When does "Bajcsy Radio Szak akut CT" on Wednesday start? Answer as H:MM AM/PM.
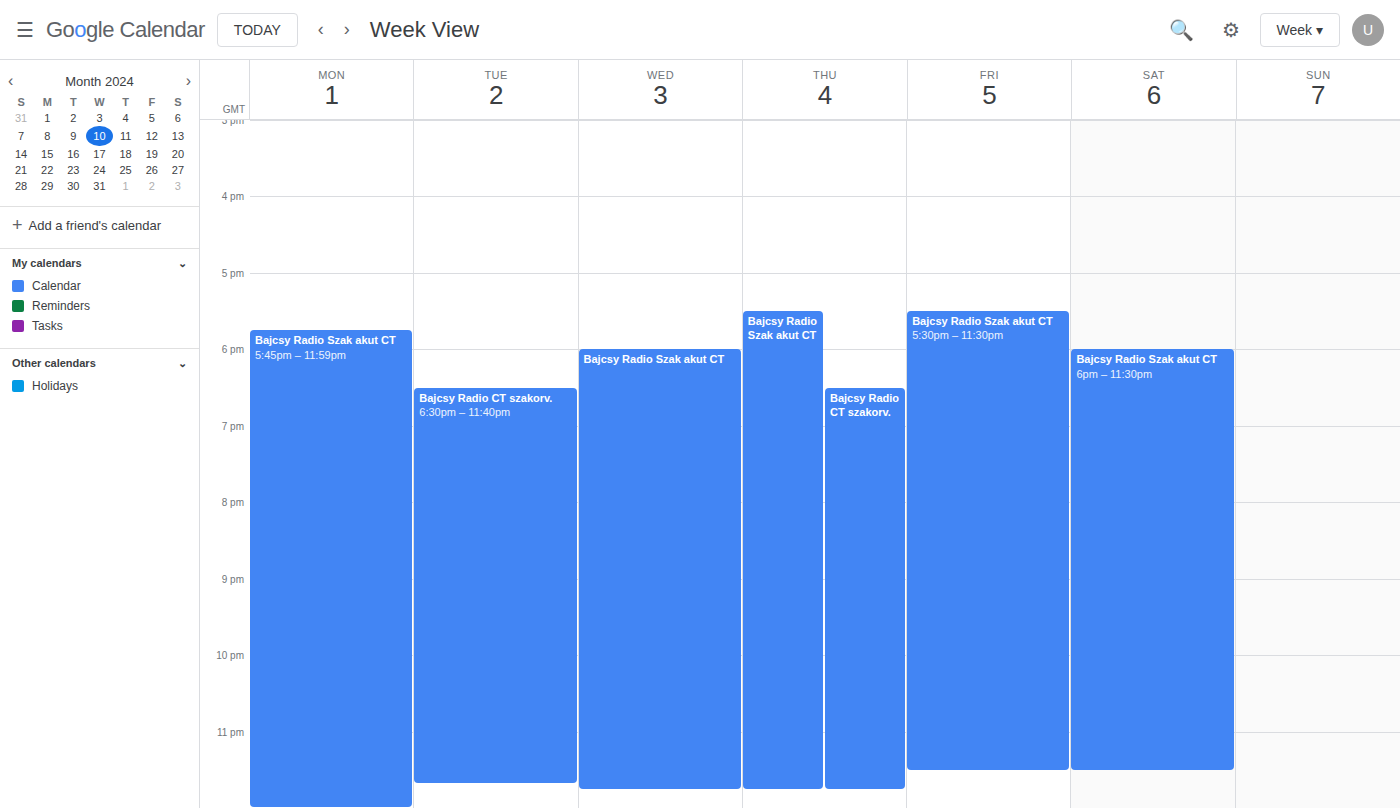
6:00 PM